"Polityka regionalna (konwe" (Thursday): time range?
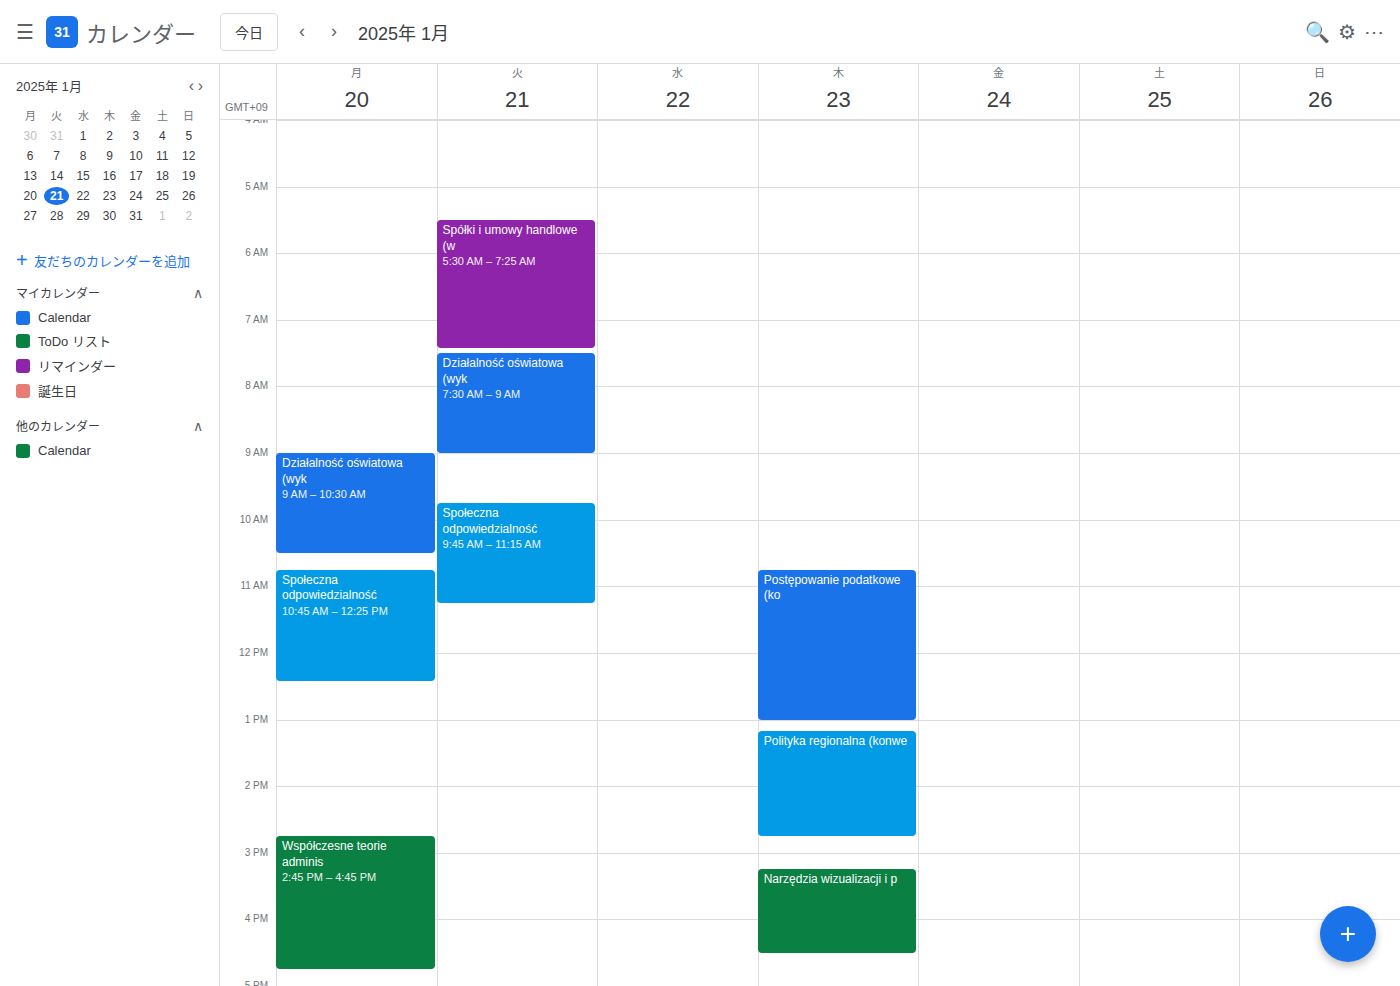
1:10 PM to 2:45 PM